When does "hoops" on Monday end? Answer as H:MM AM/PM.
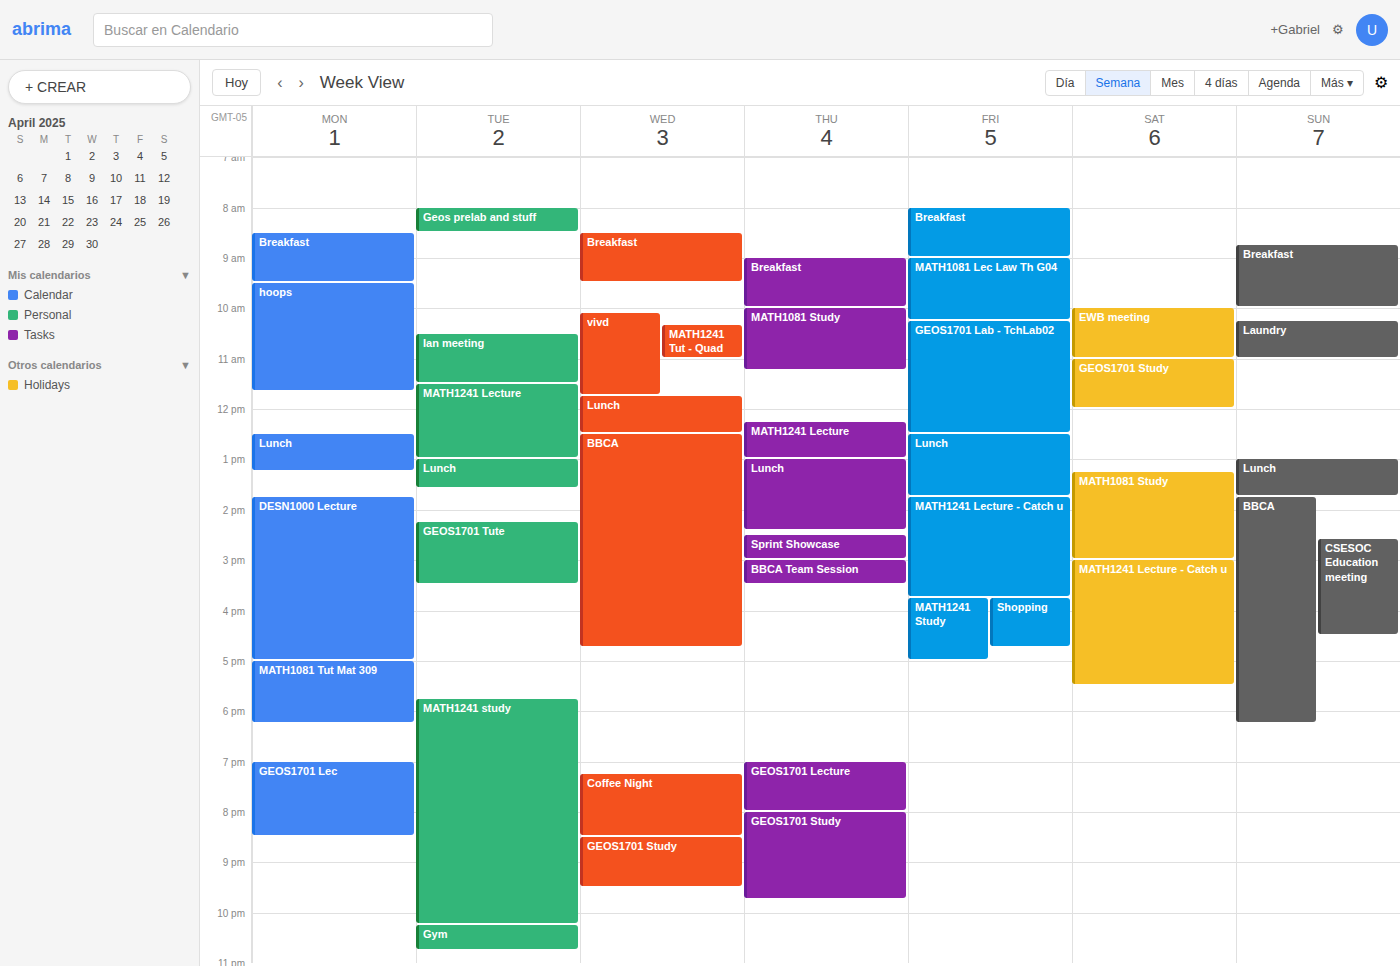
11:40 AM